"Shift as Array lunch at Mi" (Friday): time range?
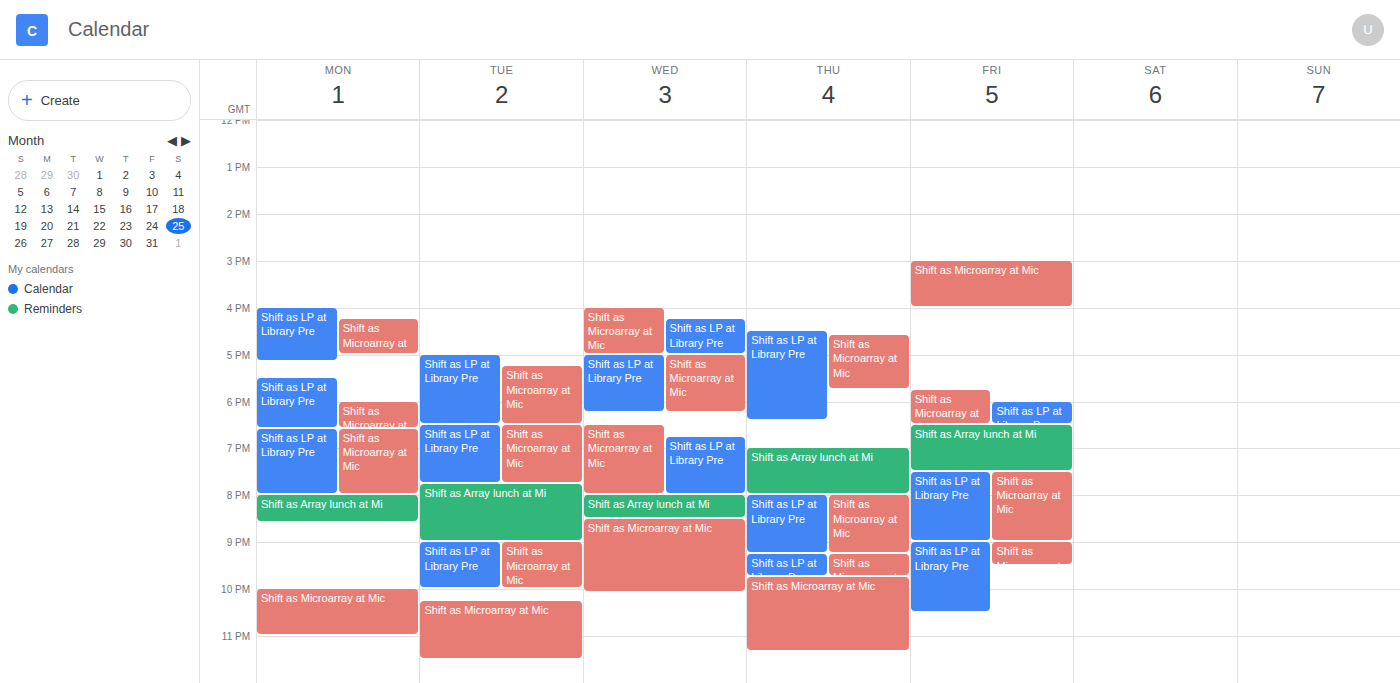
18:30 to 19:30